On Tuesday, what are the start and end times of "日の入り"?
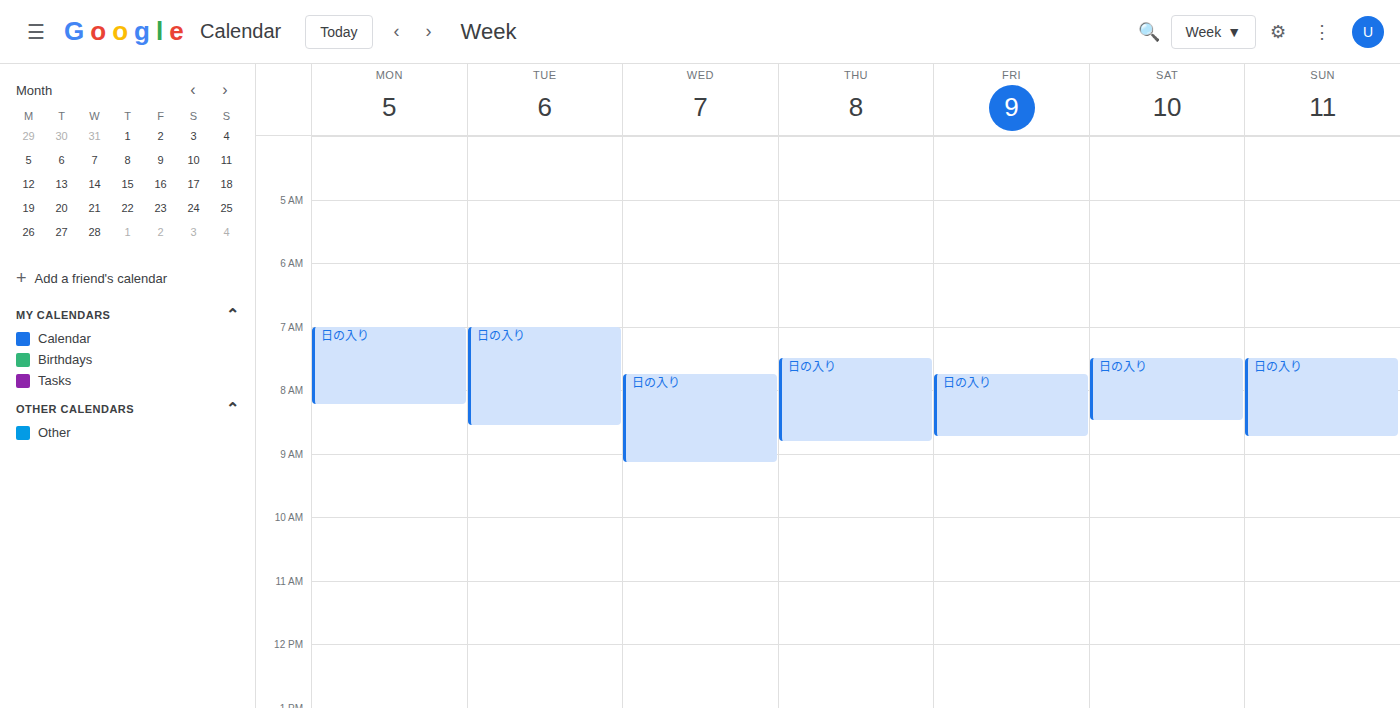
7:00 AM to 8:35 AM